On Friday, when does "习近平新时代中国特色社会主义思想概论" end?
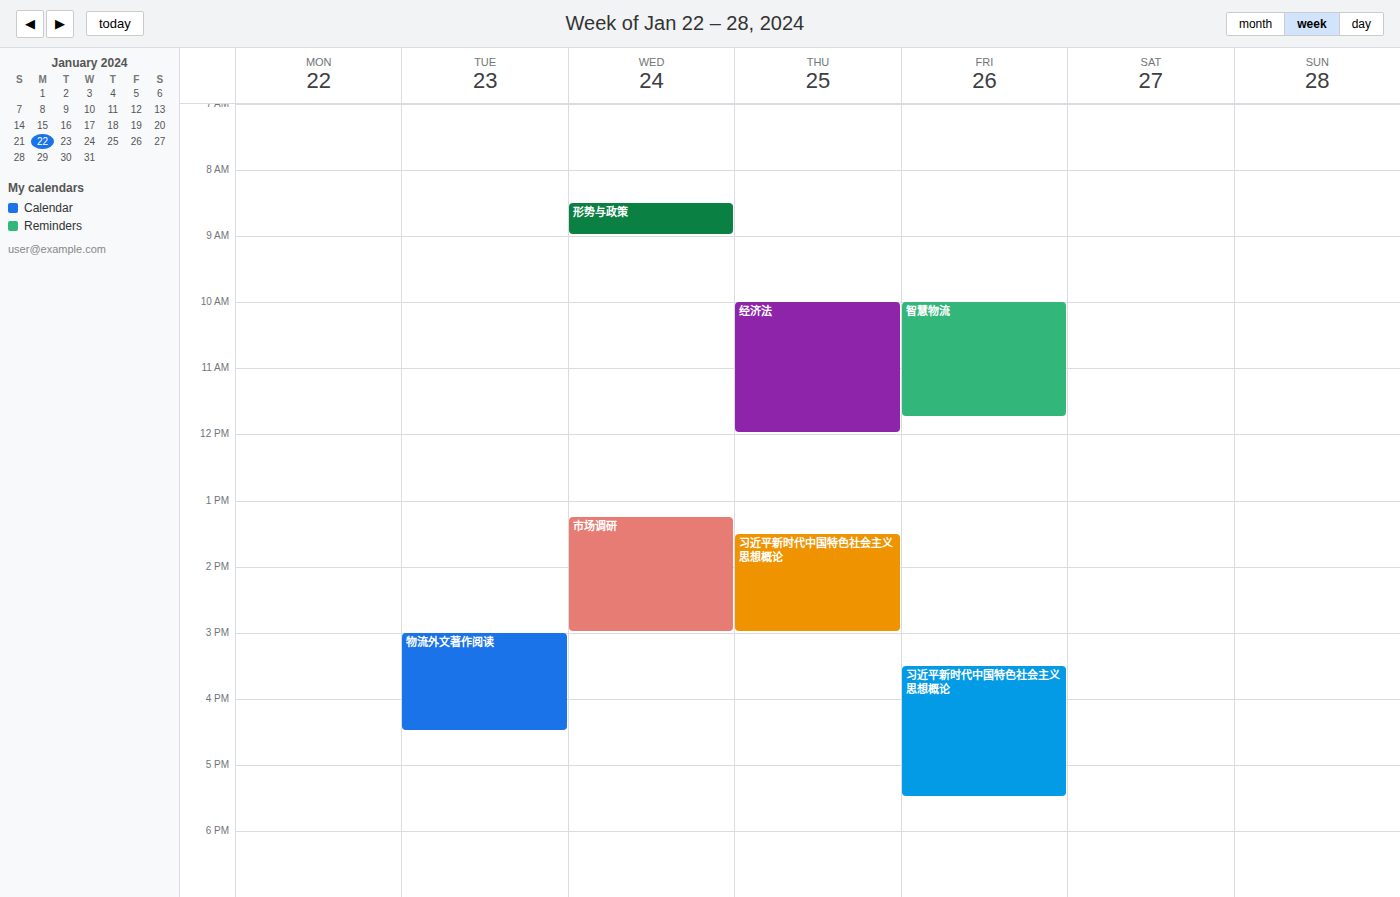
5:30 PM